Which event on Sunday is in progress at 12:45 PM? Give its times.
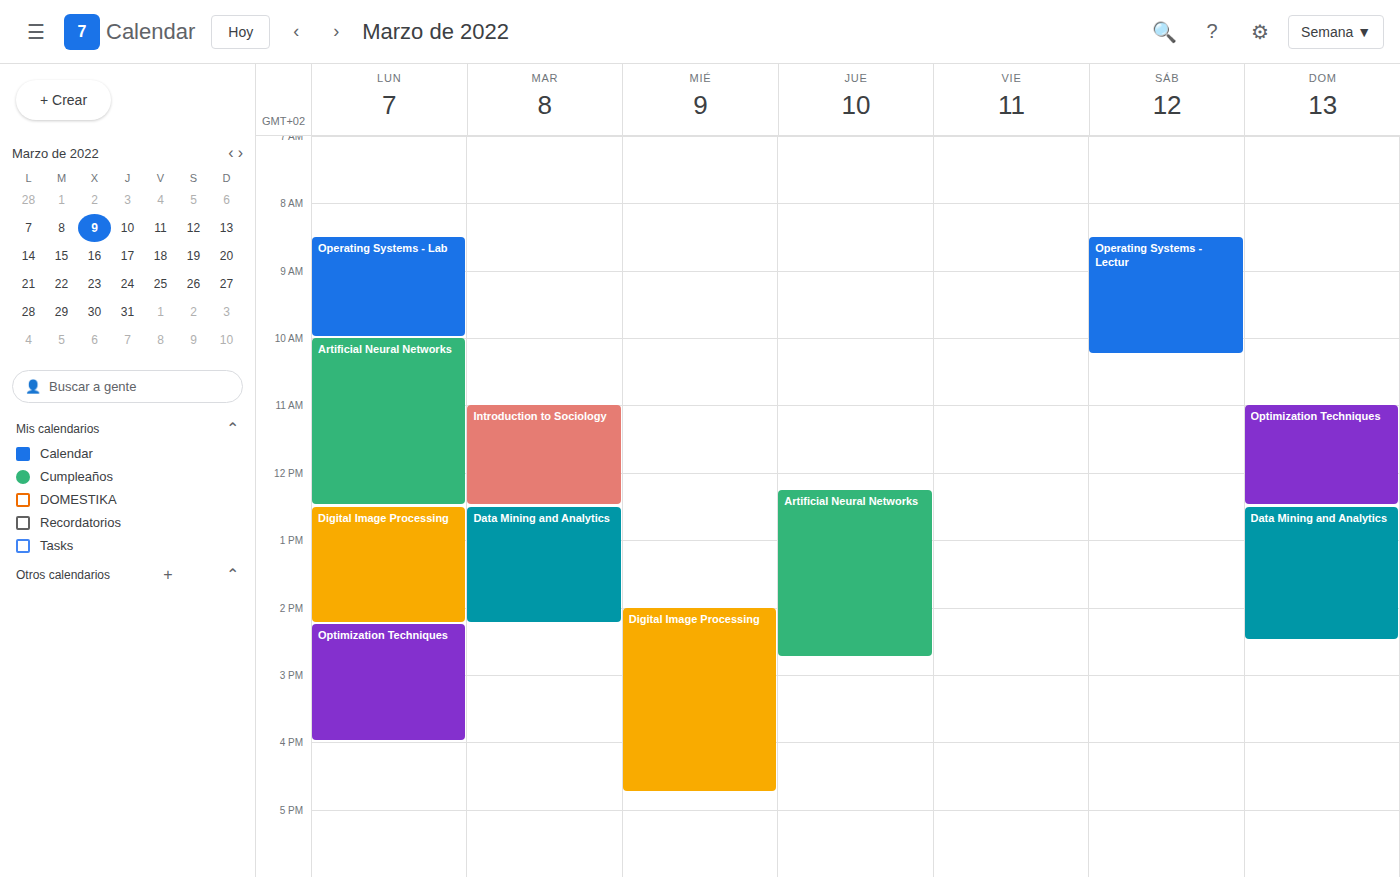
"Data Mining and Analytics", 12:30 PM to 2:30 PM